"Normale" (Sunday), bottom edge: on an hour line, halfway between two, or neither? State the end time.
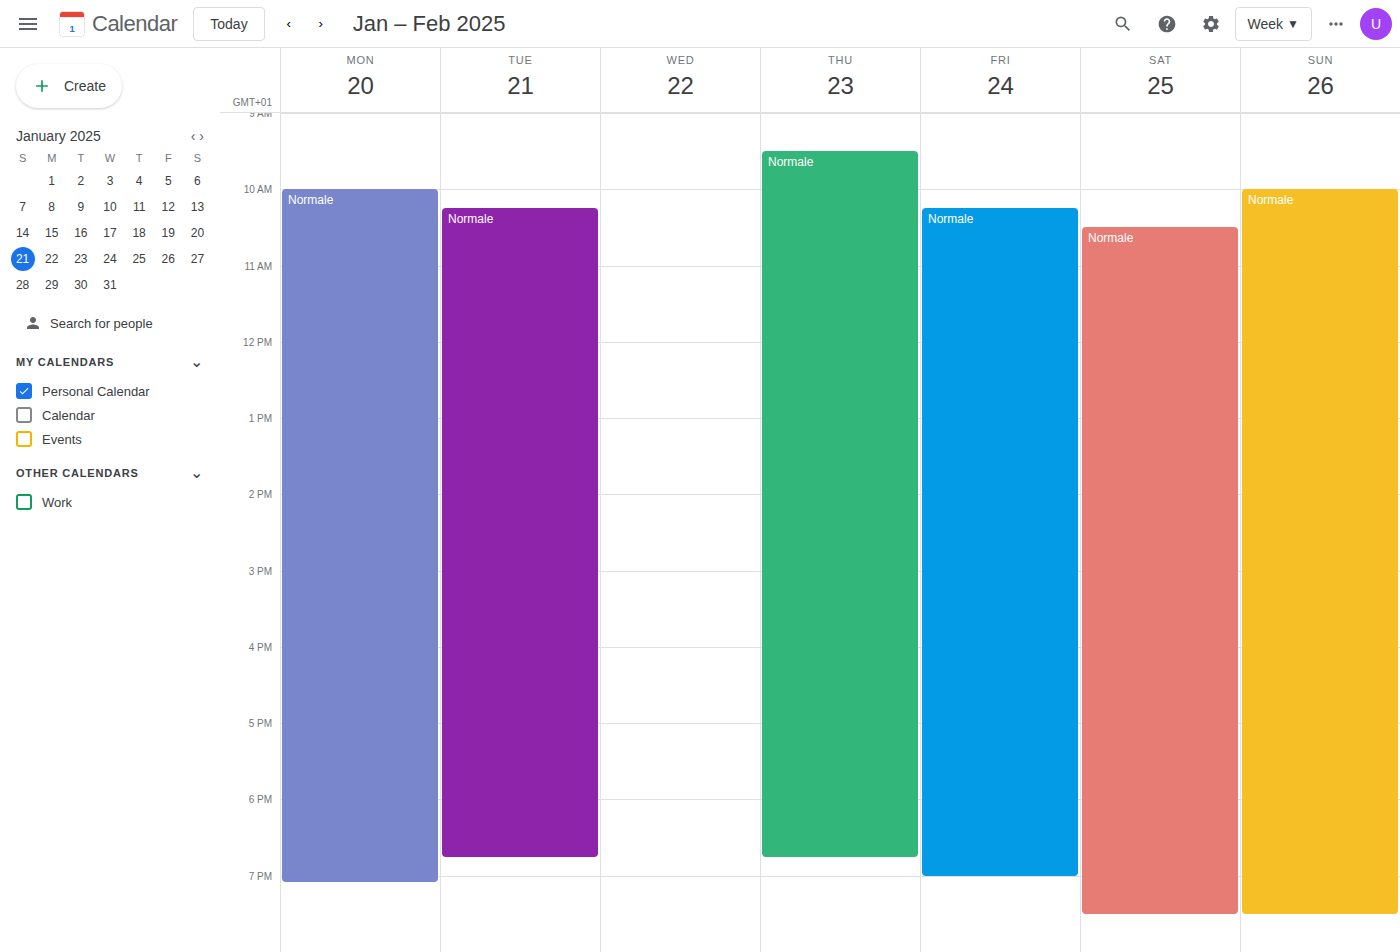
7:30 PM -- halfway between the 7 PM and 8 PM lines.